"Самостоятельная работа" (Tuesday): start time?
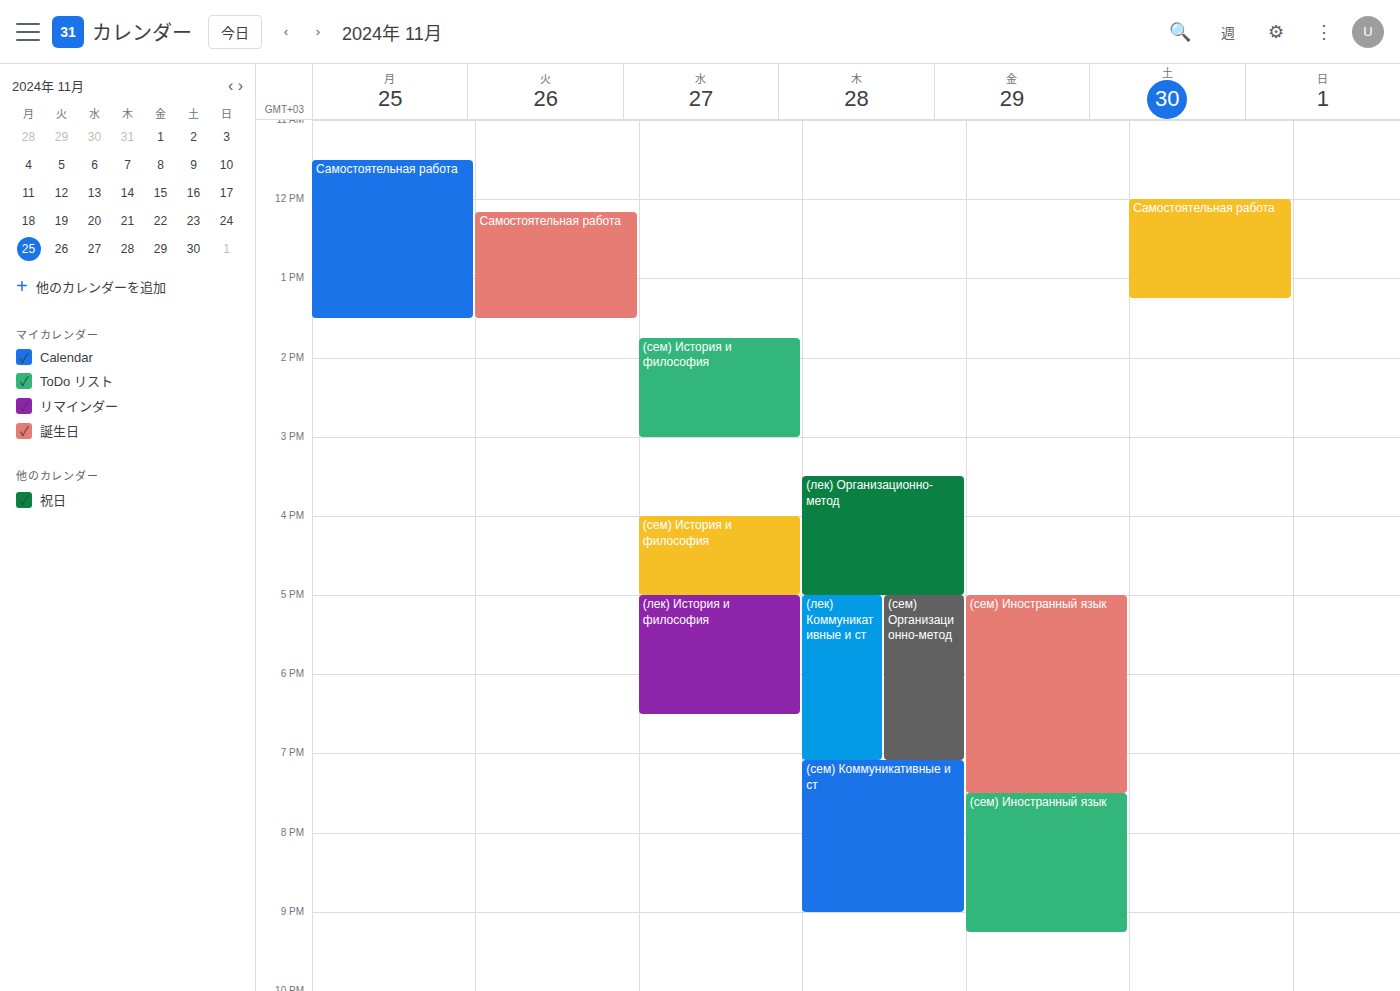
12:10 PM